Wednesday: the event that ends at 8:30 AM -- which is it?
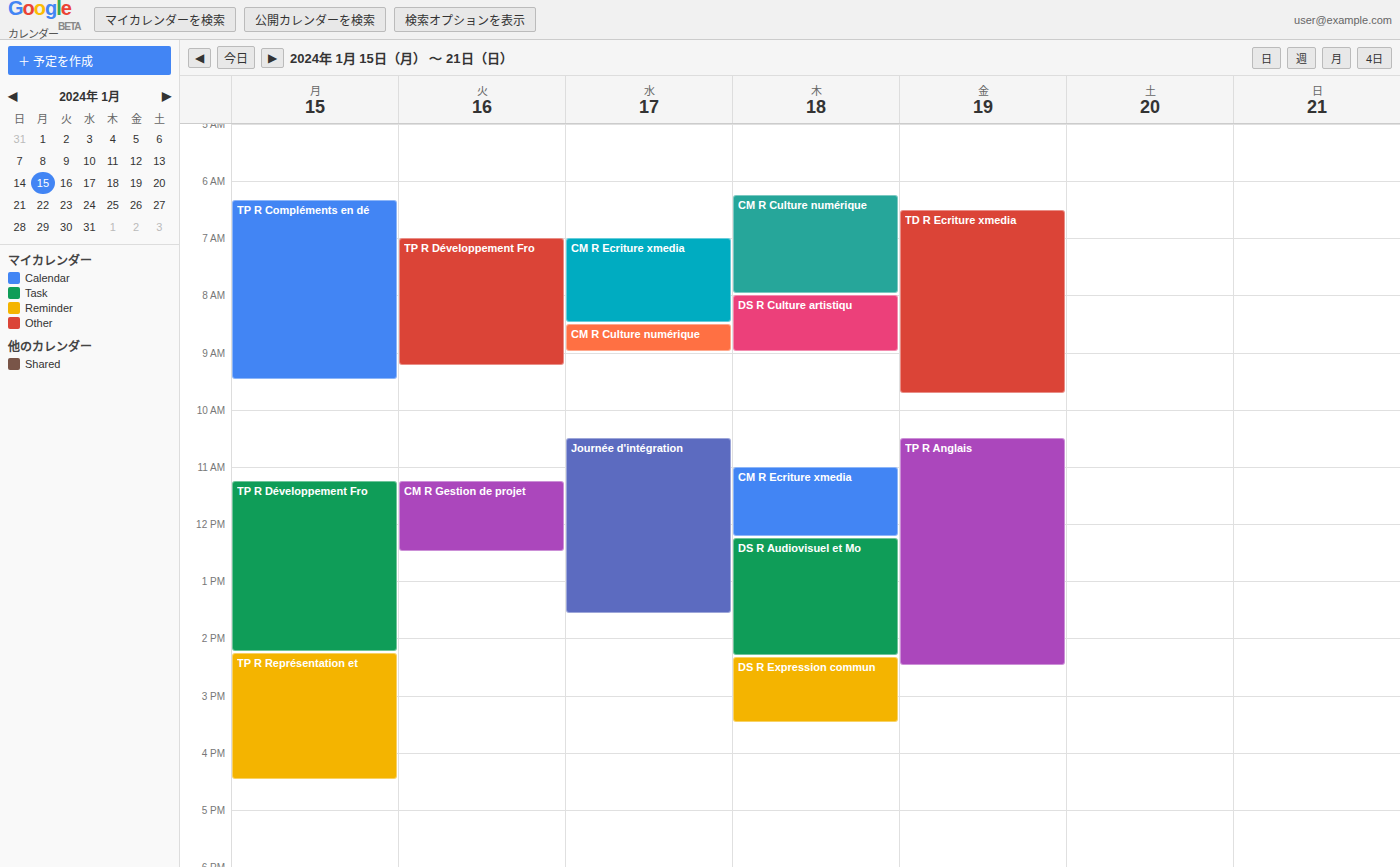
"CM R Ecriture xmedia"